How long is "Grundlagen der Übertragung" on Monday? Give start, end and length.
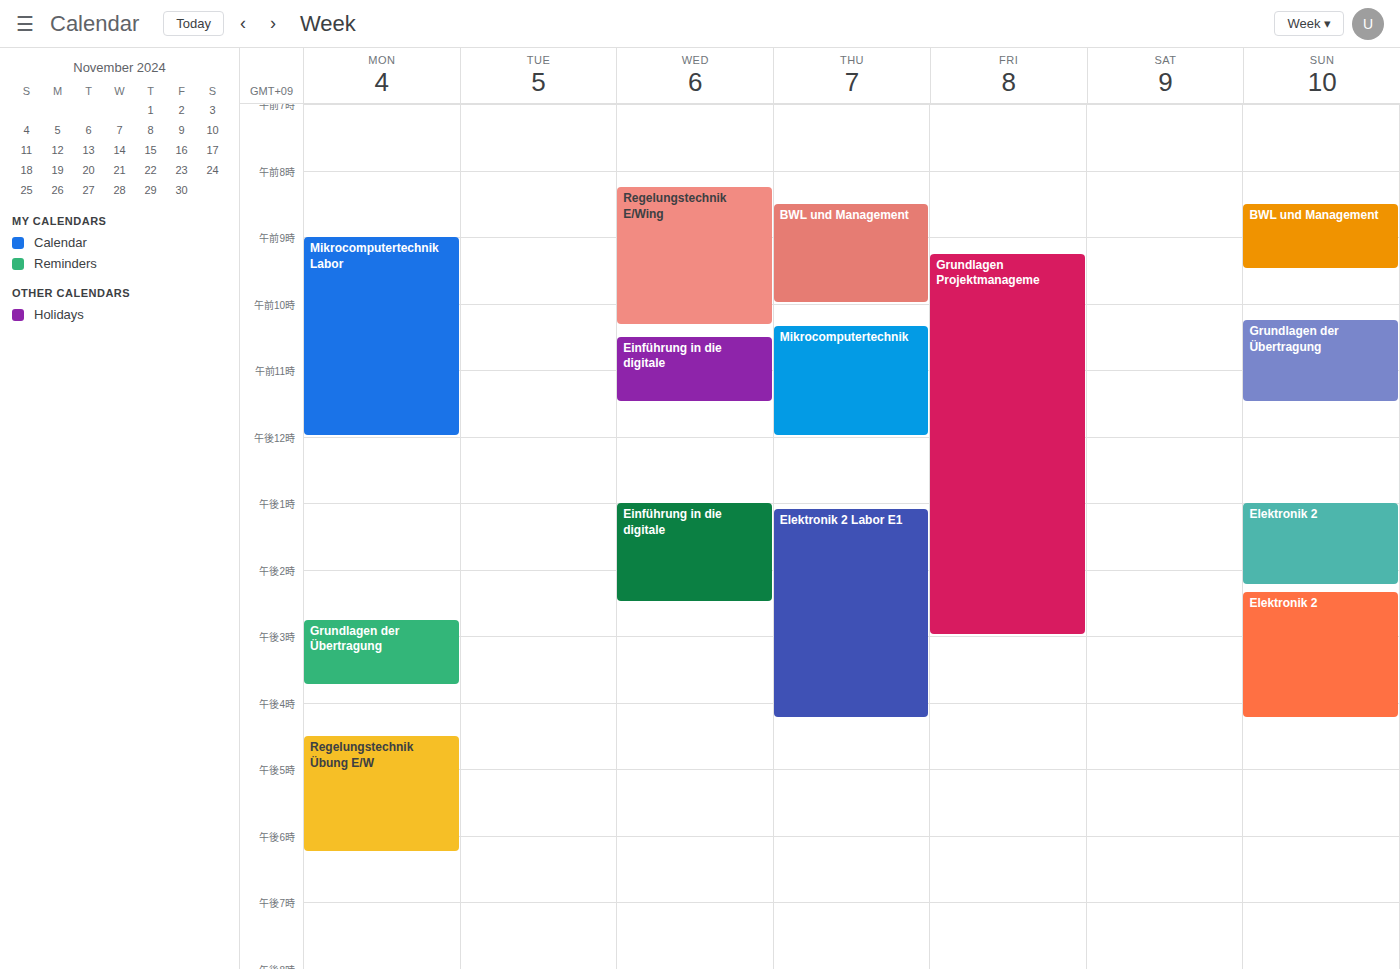
2:45 PM to 3:45 PM, 1 hour